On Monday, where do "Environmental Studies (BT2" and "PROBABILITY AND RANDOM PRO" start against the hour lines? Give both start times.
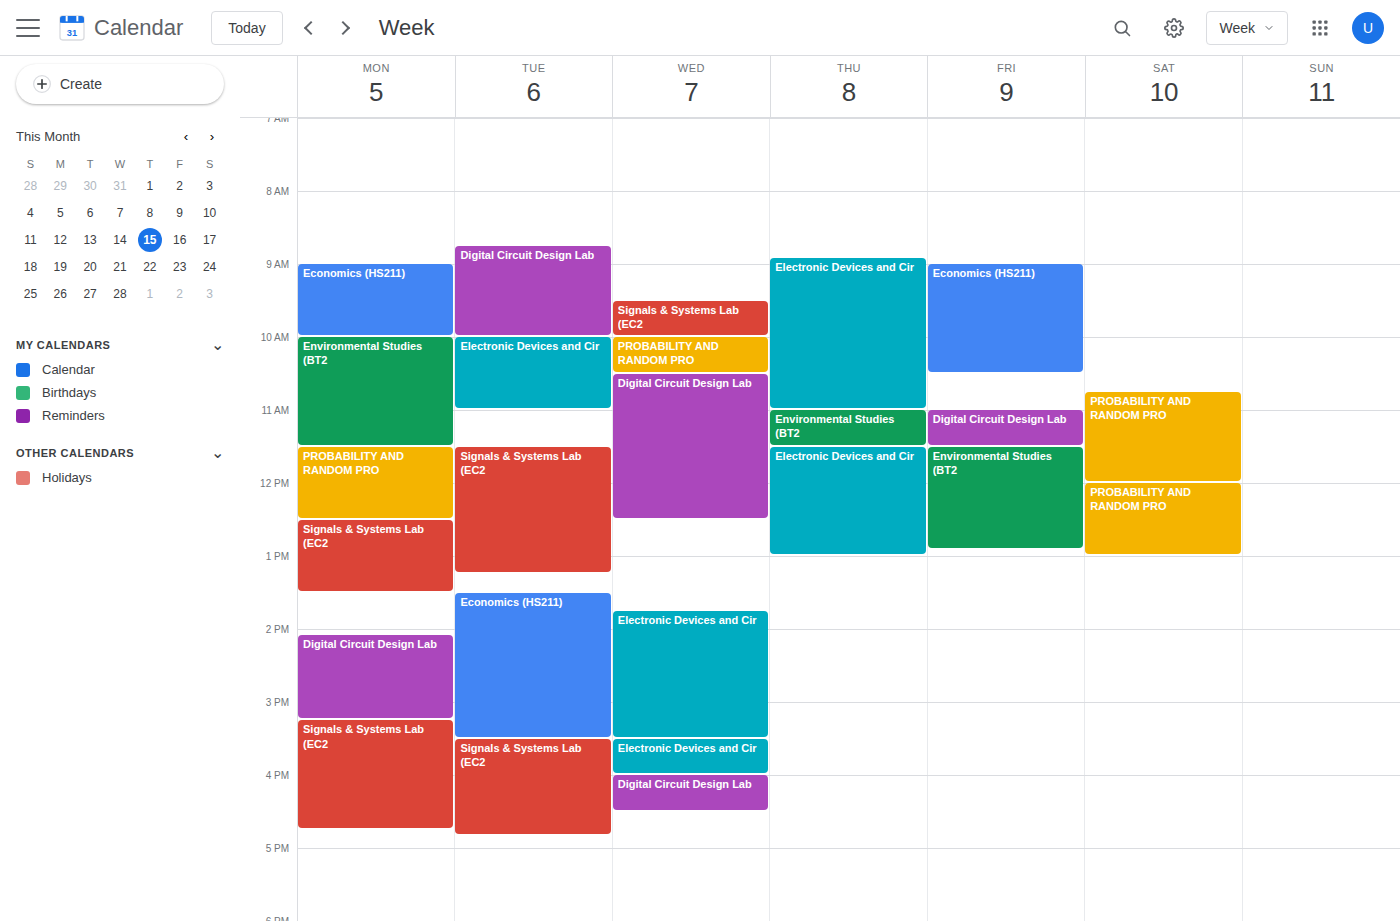
"Environmental Studies (BT2": 10:00 AM, exactly on the 10 AM line. "PROBABILITY AND RANDOM PRO": 11:30 AM, halfway between the 11 AM and 12 PM lines.